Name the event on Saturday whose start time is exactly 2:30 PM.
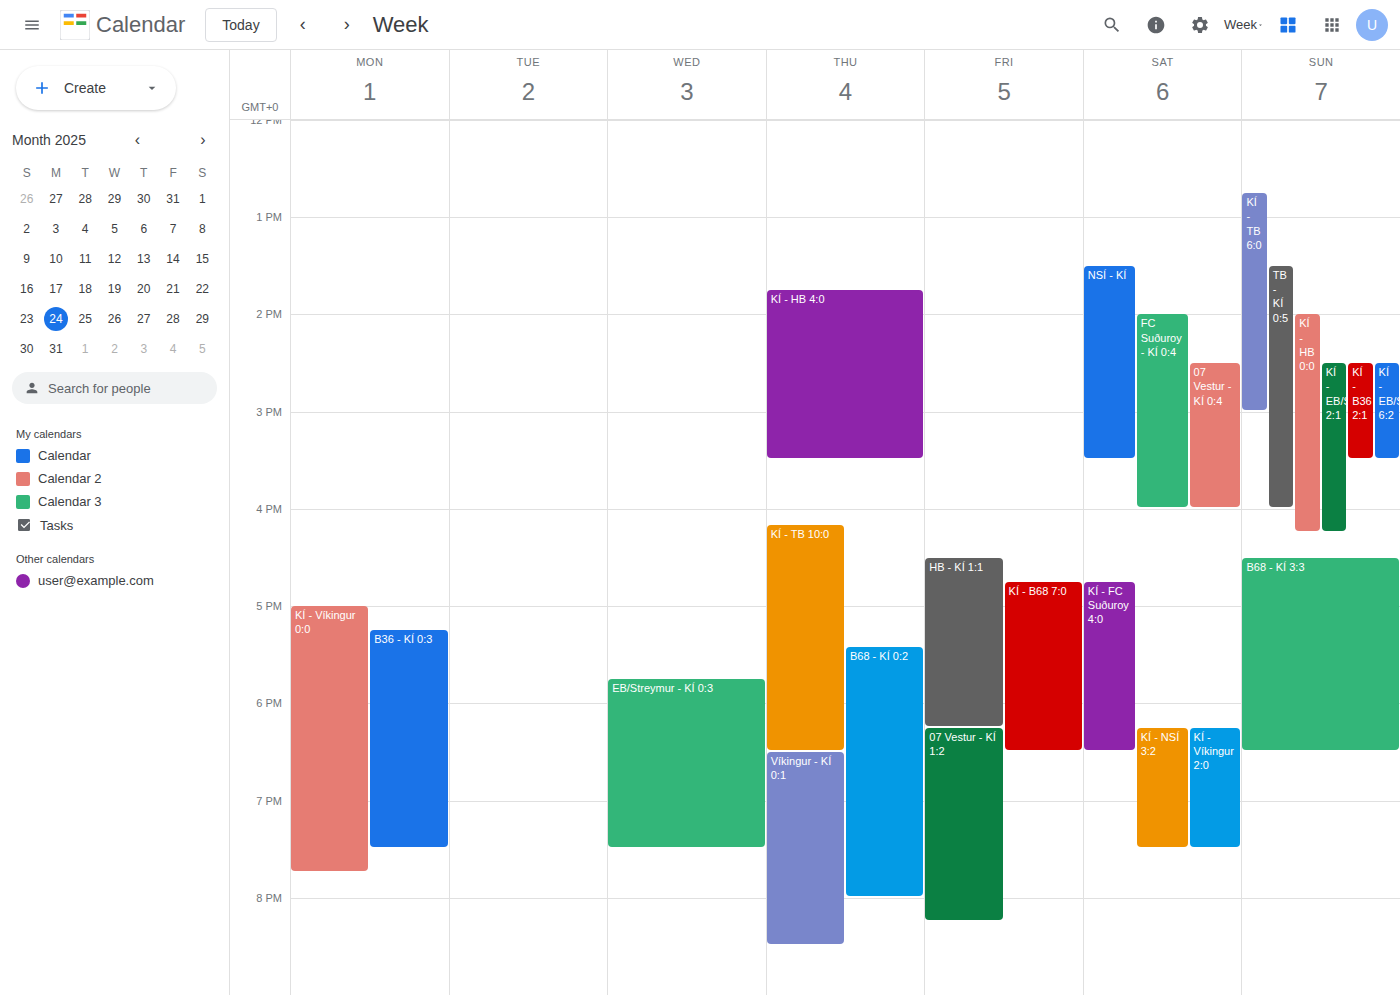
"07 Vestur - KÍ 0:4"